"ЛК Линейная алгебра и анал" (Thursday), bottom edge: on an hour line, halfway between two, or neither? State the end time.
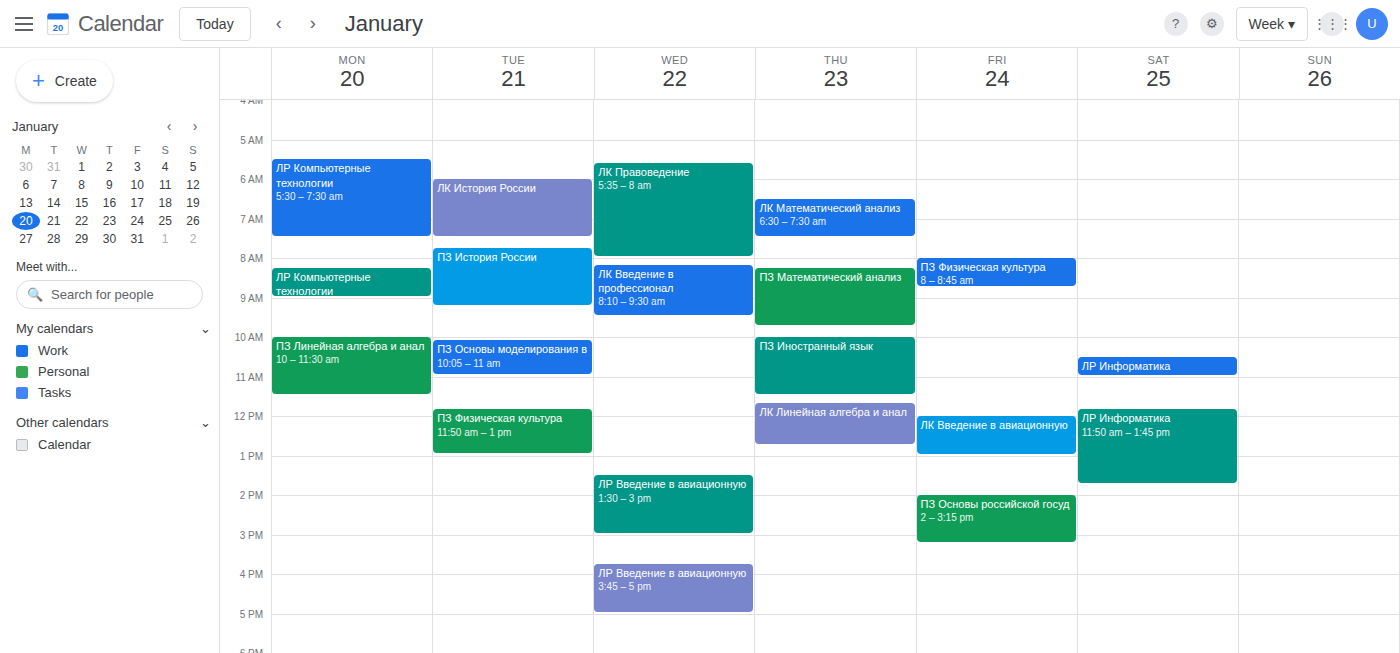
12:45 PM -- neither: three quarters of the way from the 12 PM line to the 1 PM line.